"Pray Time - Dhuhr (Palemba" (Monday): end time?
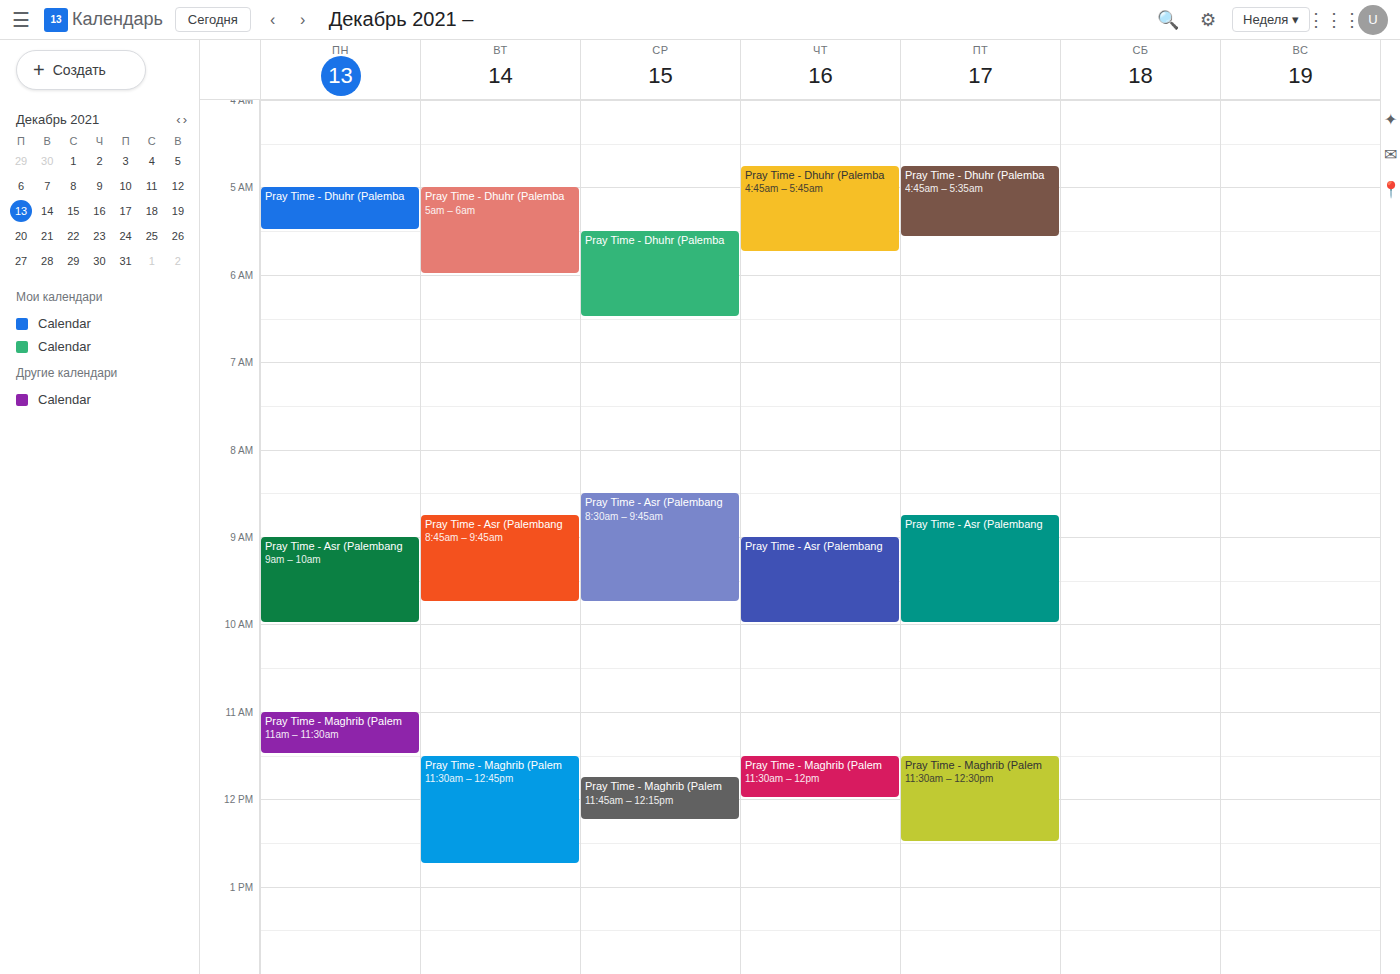
5:30 AM